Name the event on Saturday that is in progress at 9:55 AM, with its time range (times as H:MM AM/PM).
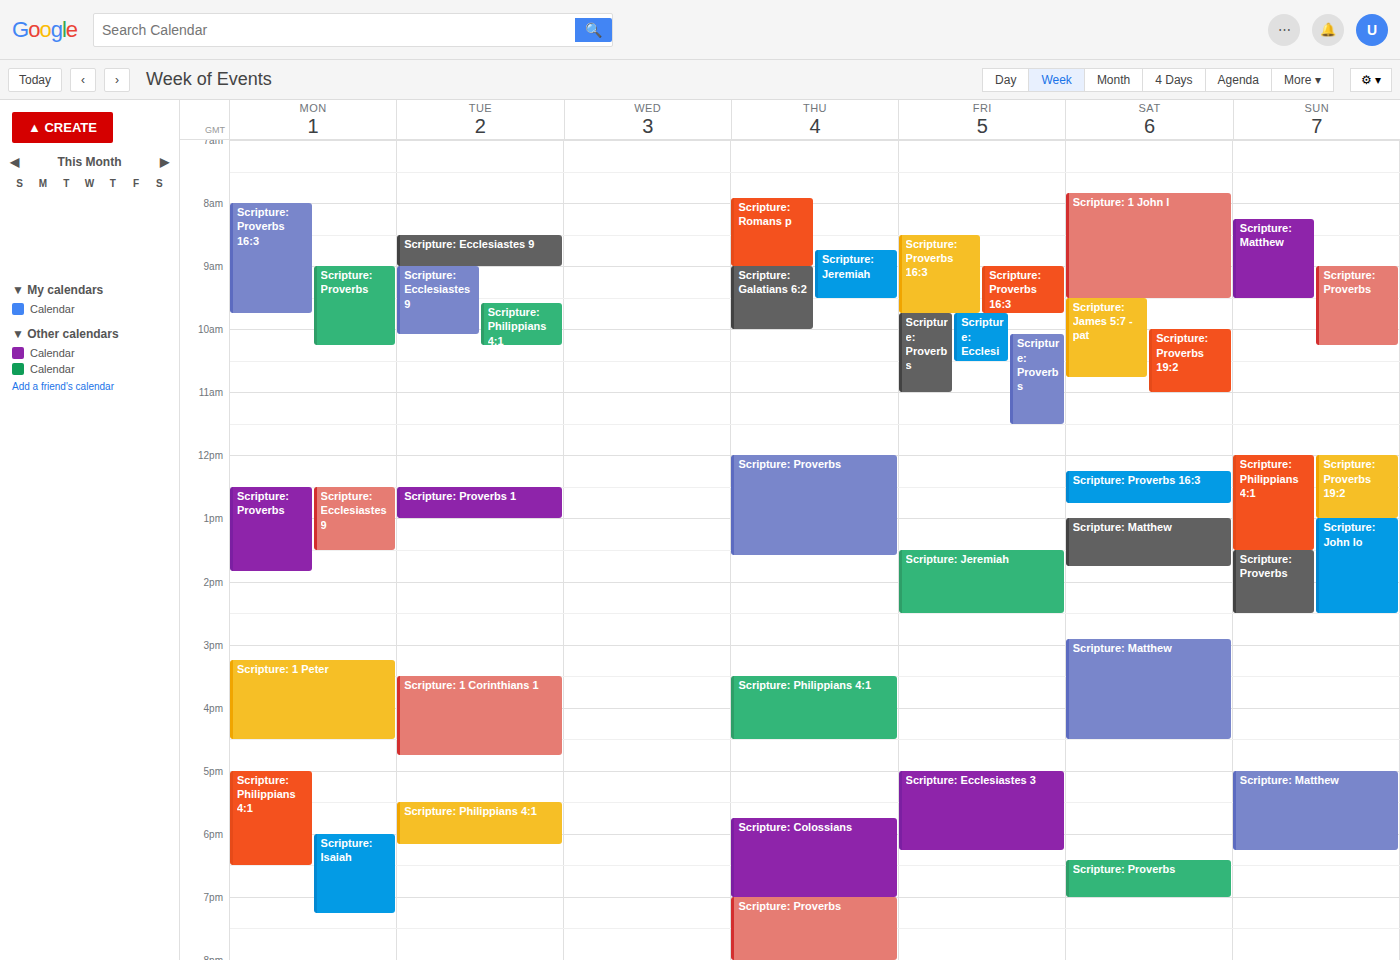
"Scripture: James 5:7 - pat", 9:30 AM to 10:45 AM